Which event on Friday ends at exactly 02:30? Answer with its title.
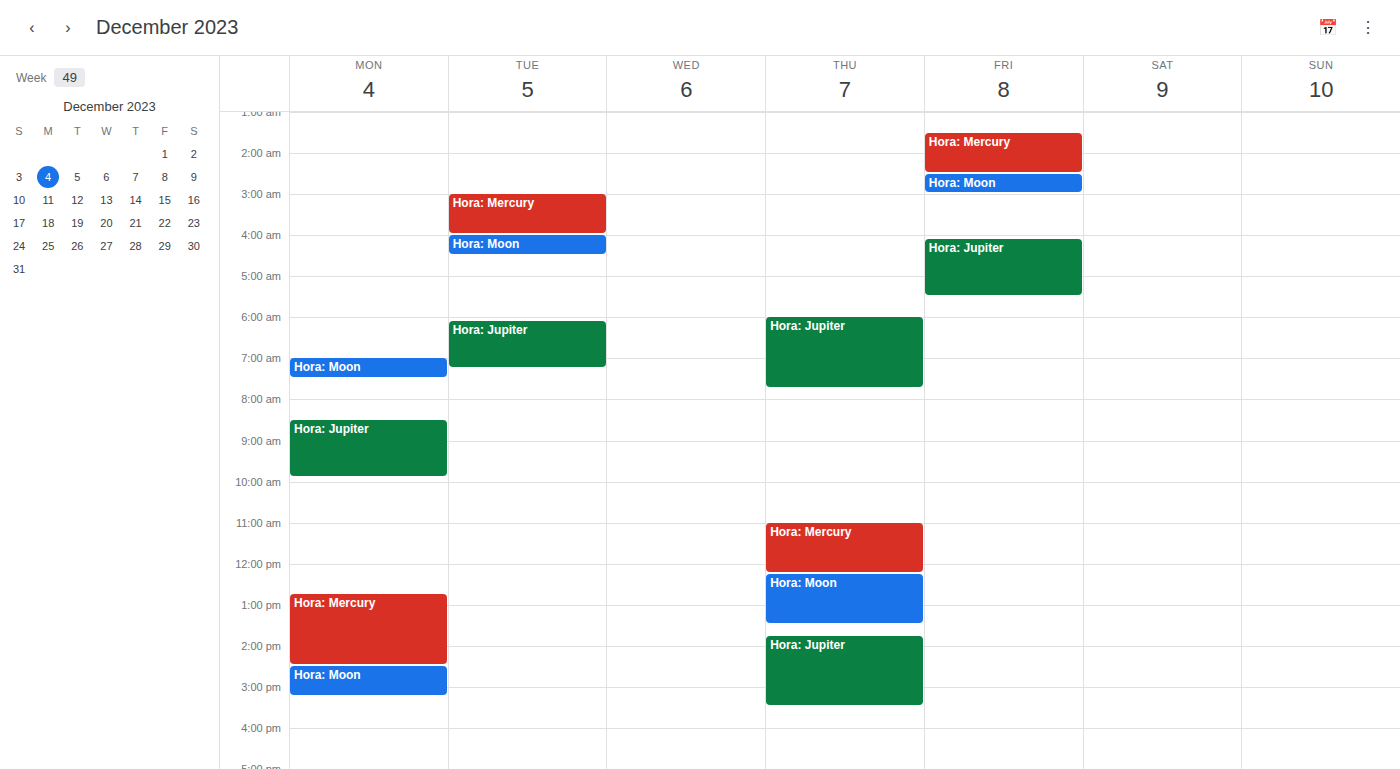
"Hora: Mercury"